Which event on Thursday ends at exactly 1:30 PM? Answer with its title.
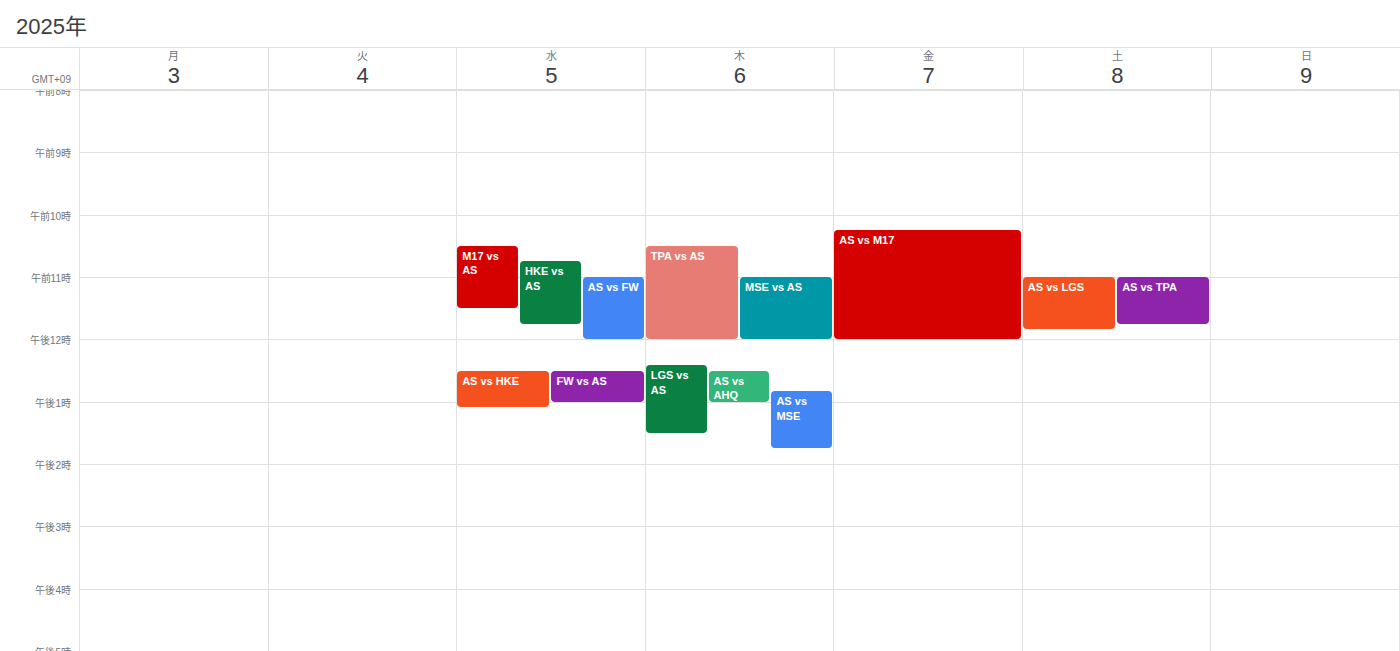
"LGS vs AS"